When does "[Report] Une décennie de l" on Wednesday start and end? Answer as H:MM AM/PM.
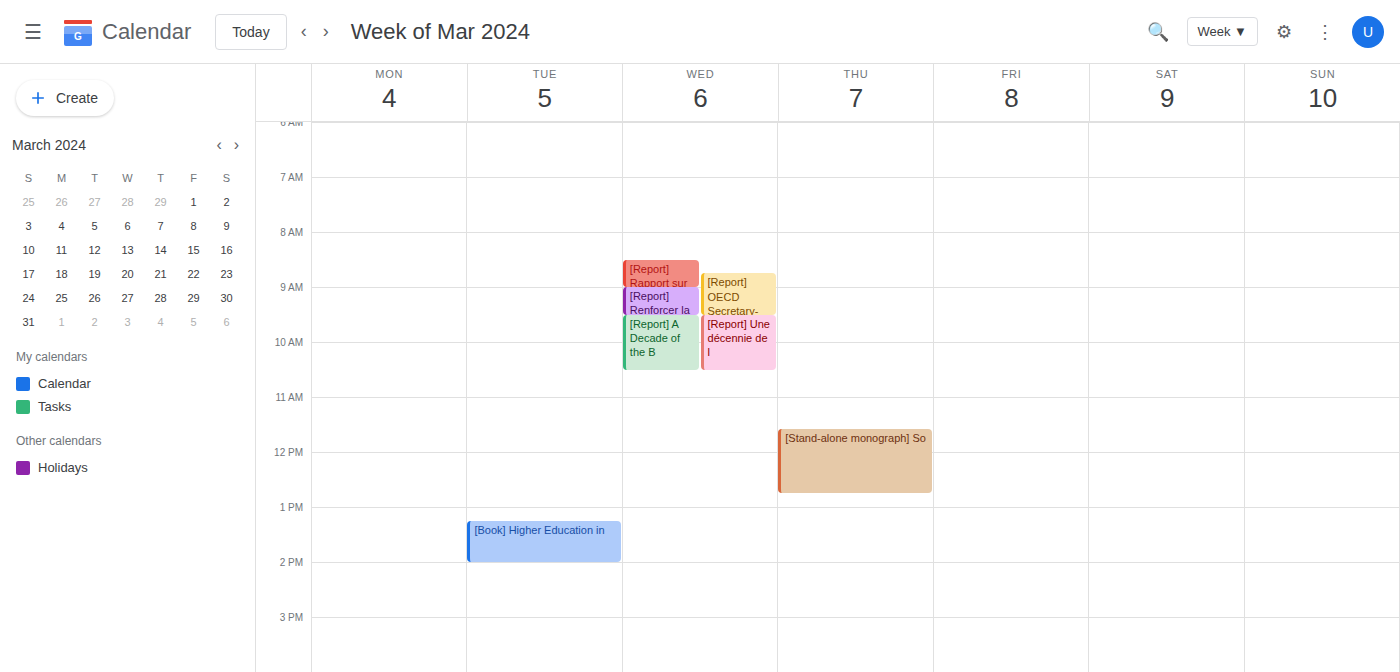
9:30 AM to 10:30 AM